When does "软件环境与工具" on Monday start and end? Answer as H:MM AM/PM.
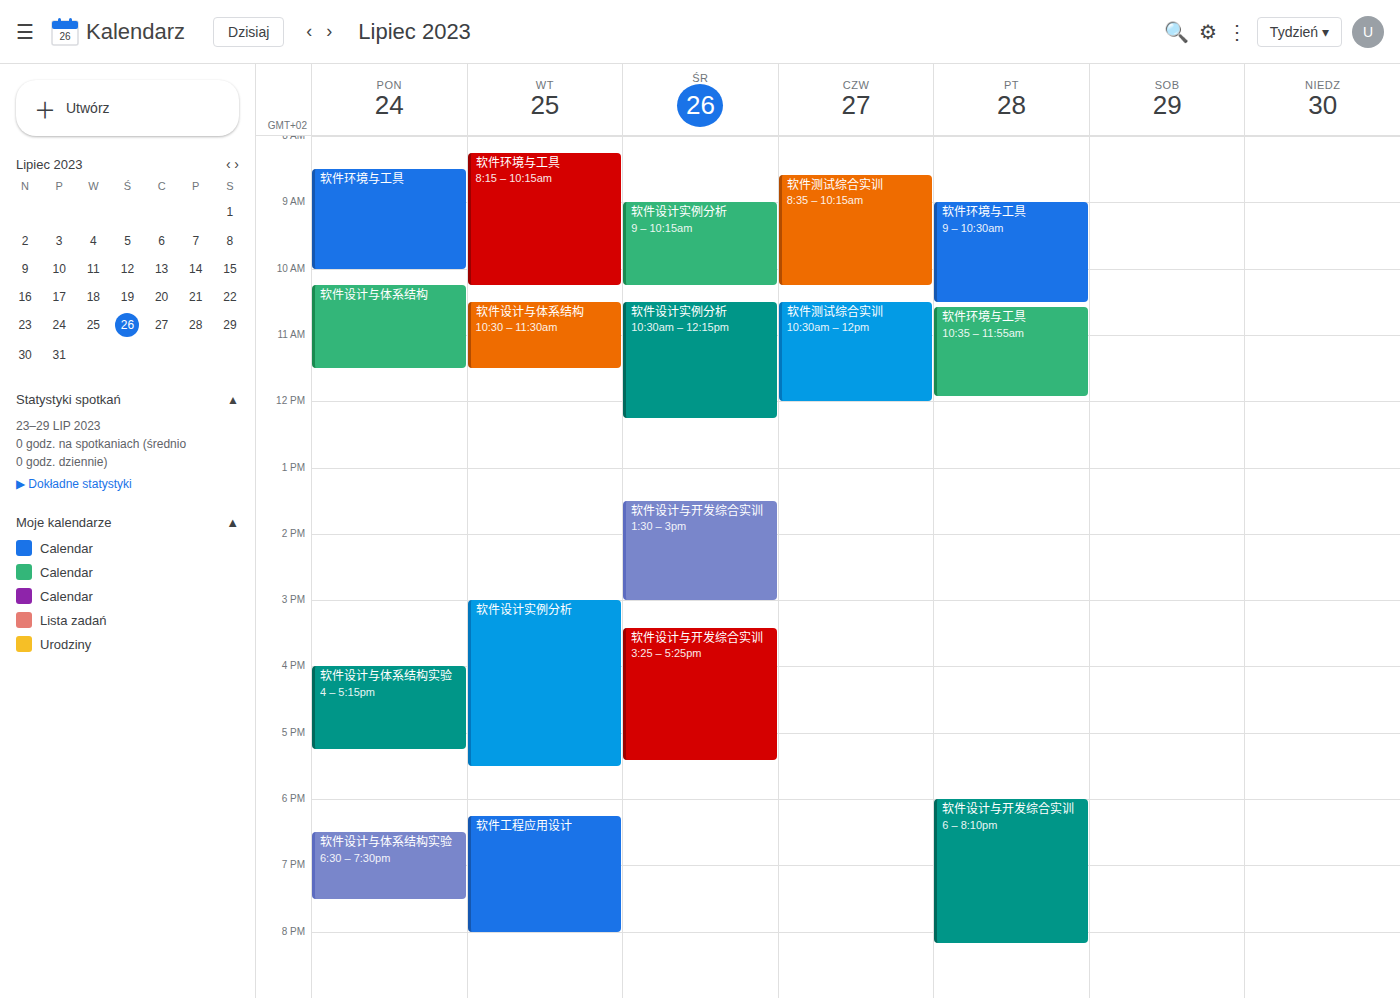
8:30 AM to 10:00 AM